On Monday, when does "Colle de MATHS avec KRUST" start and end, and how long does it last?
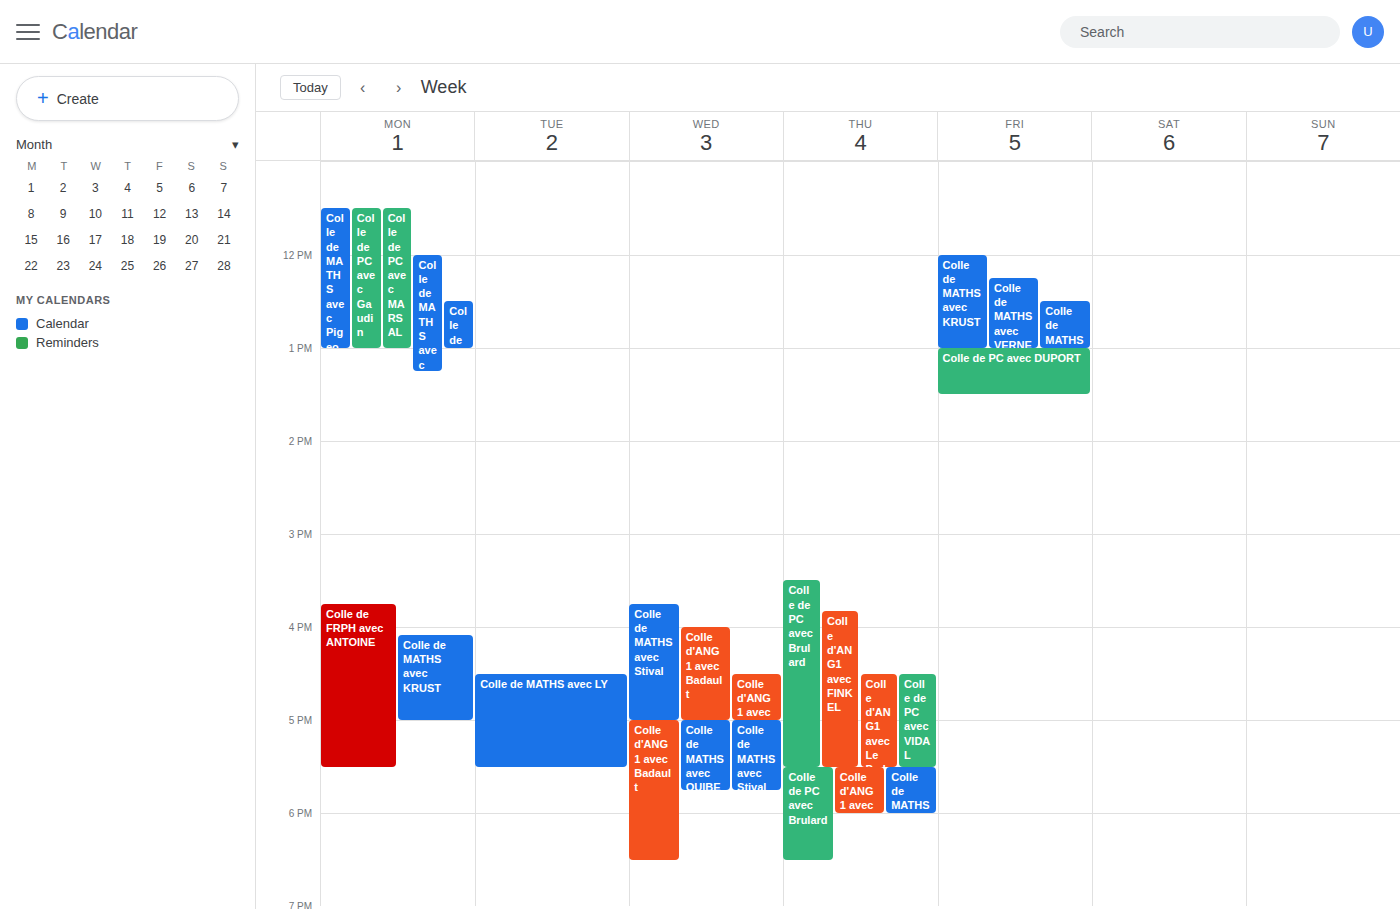
4:05 PM to 5:00 PM, 55 minutes